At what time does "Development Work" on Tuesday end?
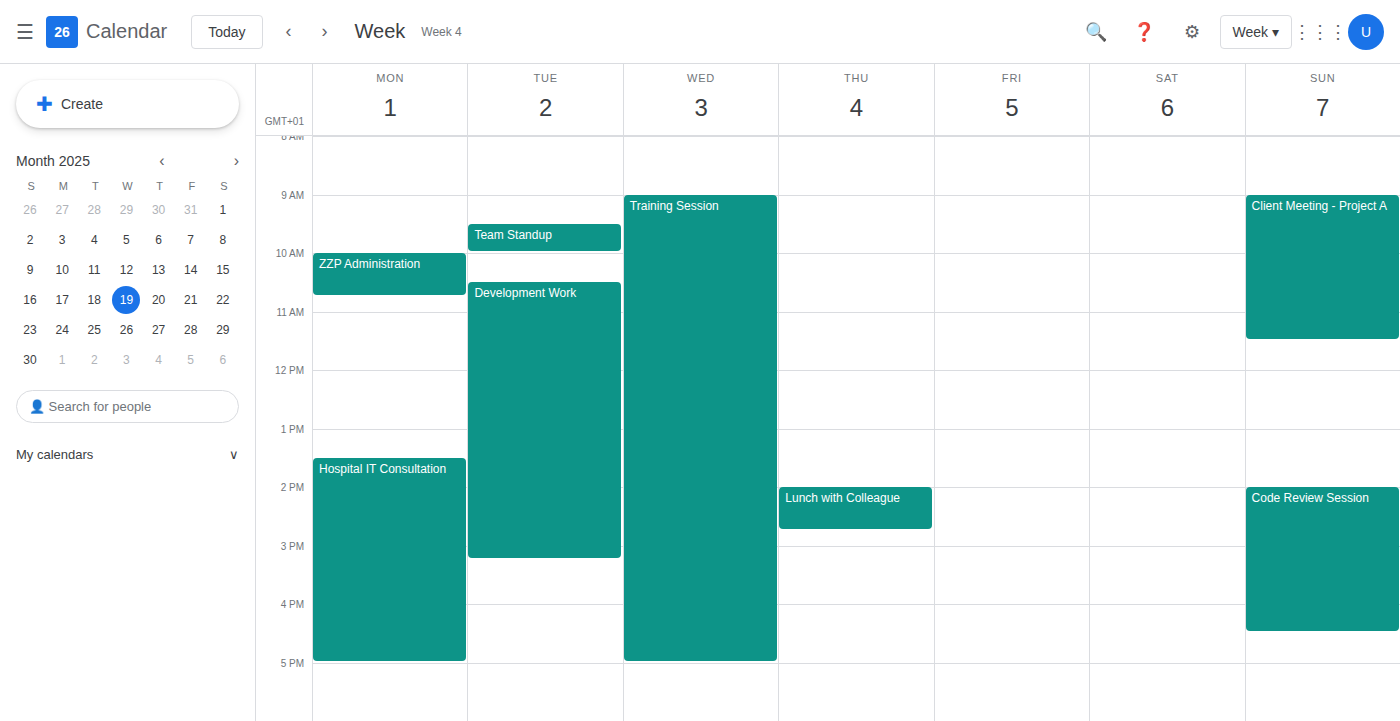
3:15 PM